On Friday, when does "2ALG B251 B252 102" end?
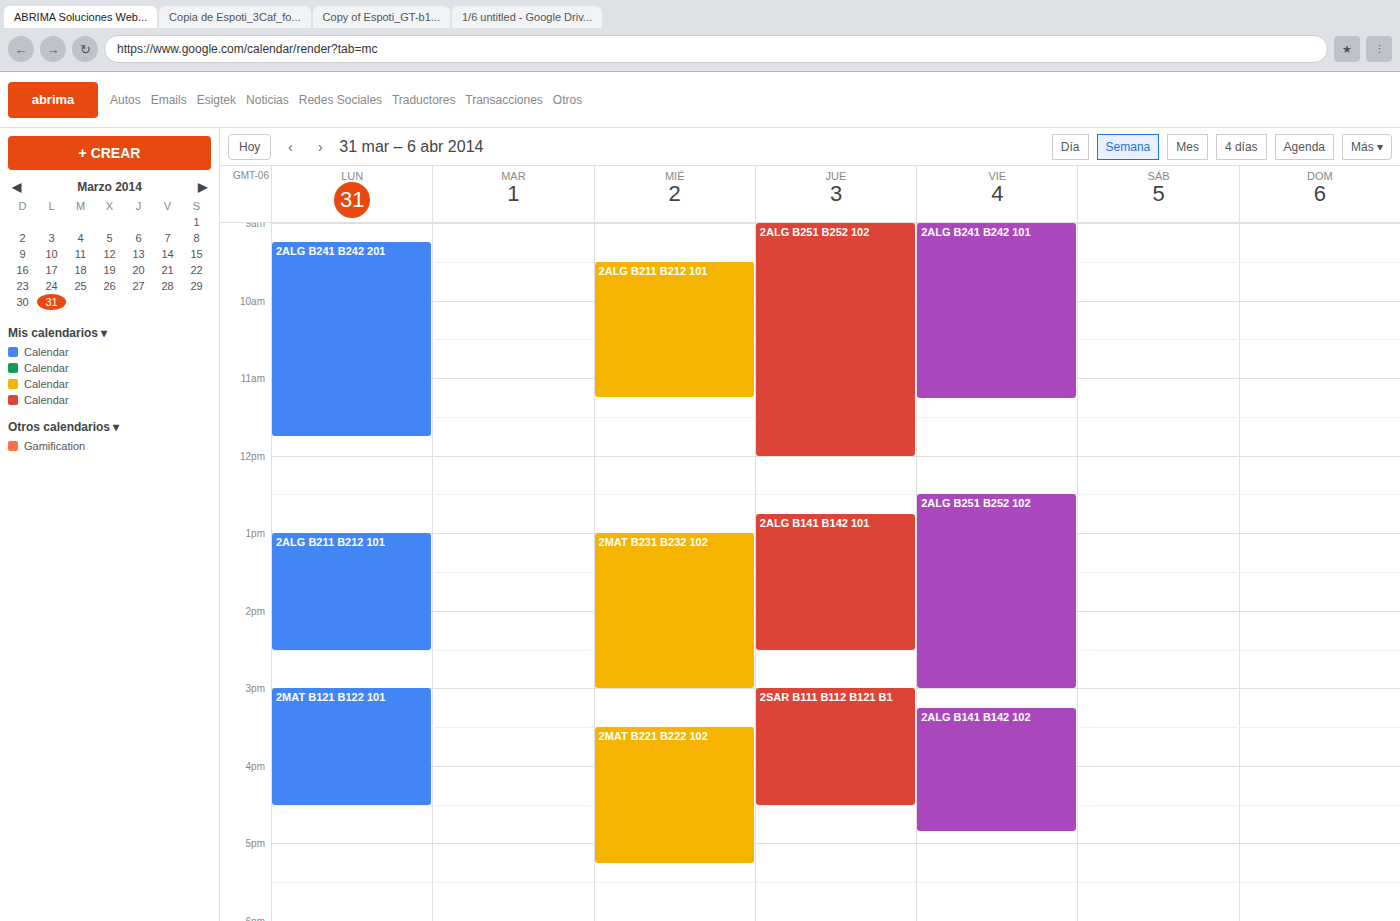
3:00 PM